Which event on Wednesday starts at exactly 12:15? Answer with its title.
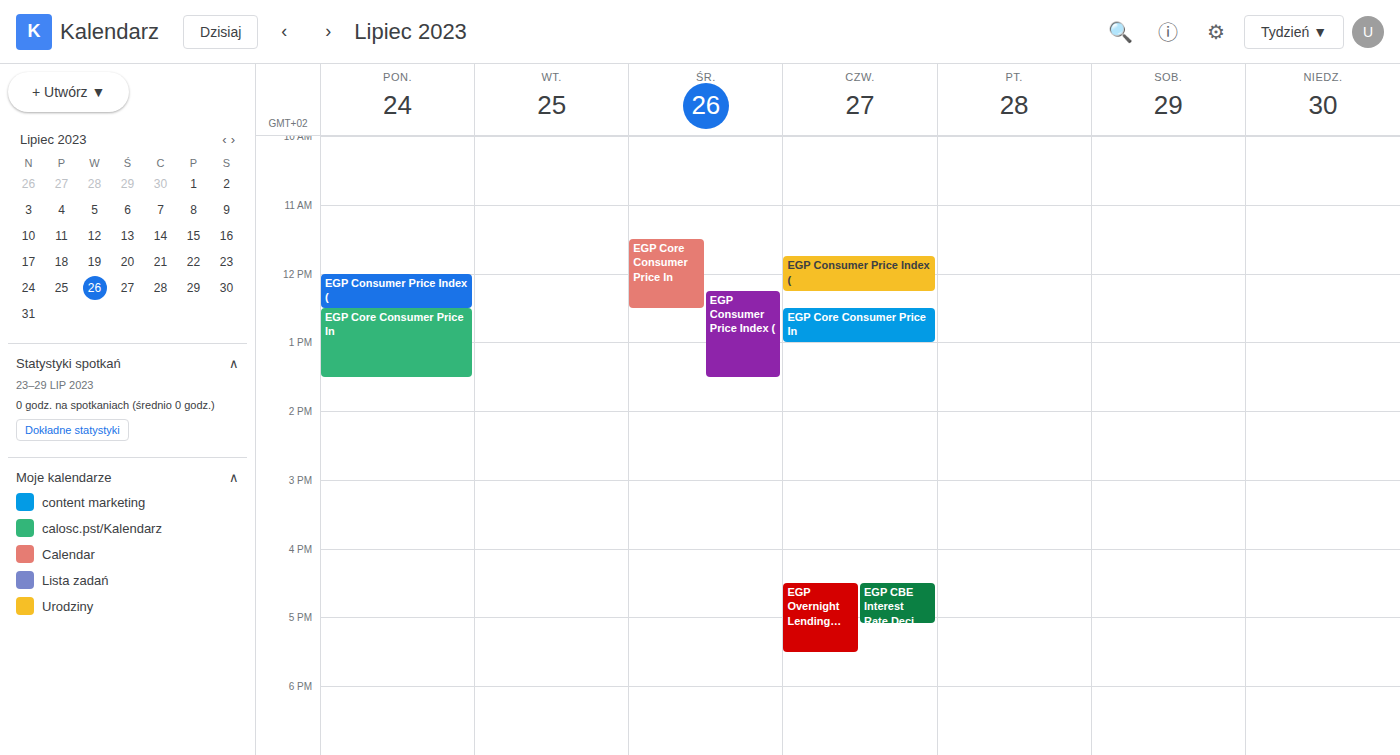
"EGP Consumer Price Index ("